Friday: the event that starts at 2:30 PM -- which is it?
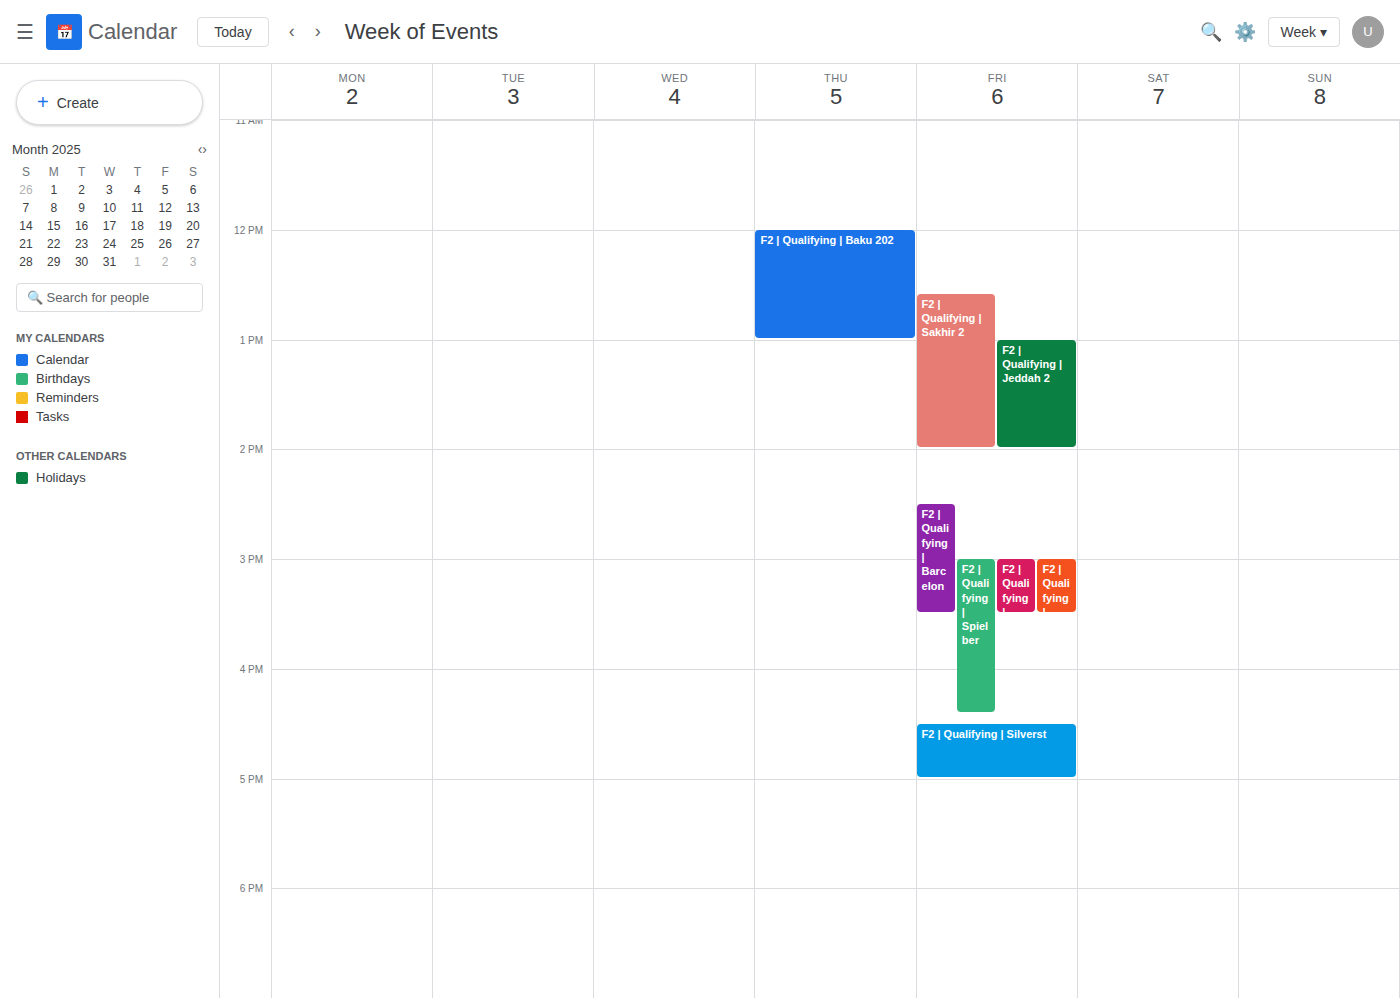
"F2 | Qualifying | Barcelon"